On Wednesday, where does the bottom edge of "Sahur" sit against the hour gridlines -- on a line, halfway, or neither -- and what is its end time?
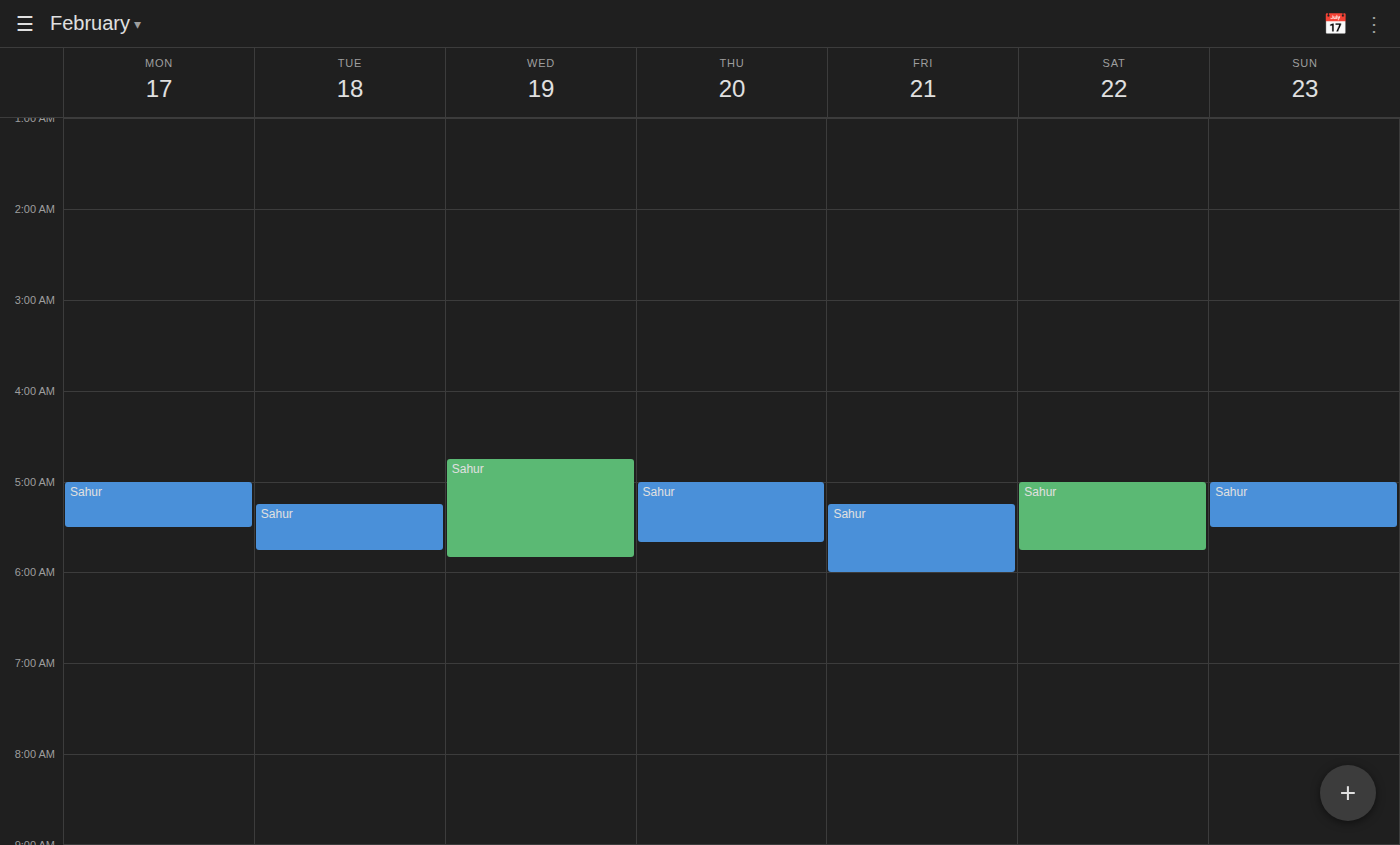
5:50 AM -- neither: 50 minutes below the 5 AM line and 10 minutes above the 6 AM line.